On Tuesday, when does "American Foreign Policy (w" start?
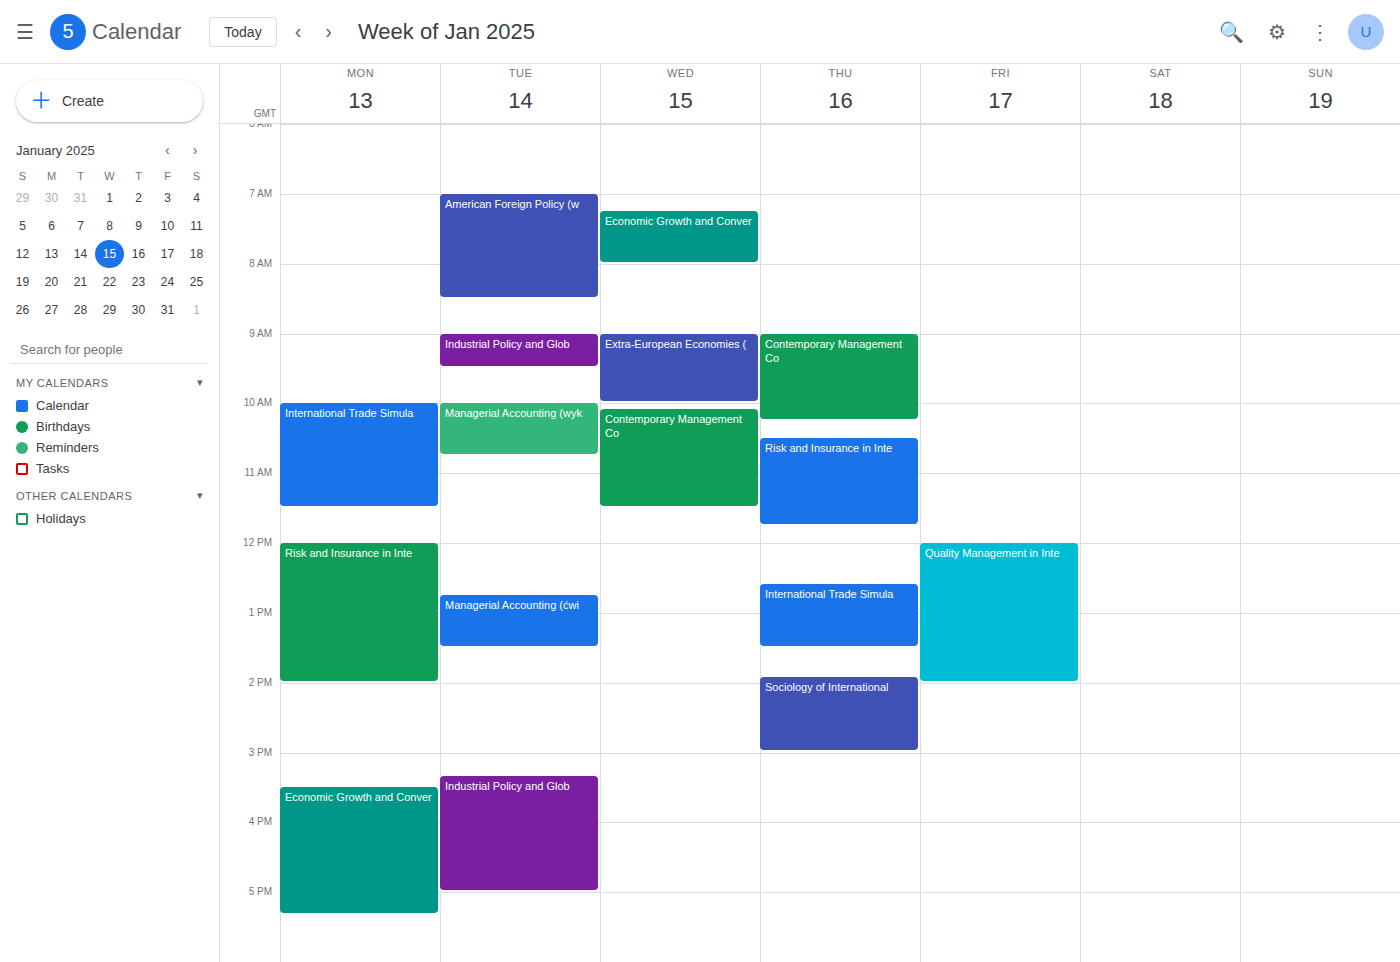
7:00 AM